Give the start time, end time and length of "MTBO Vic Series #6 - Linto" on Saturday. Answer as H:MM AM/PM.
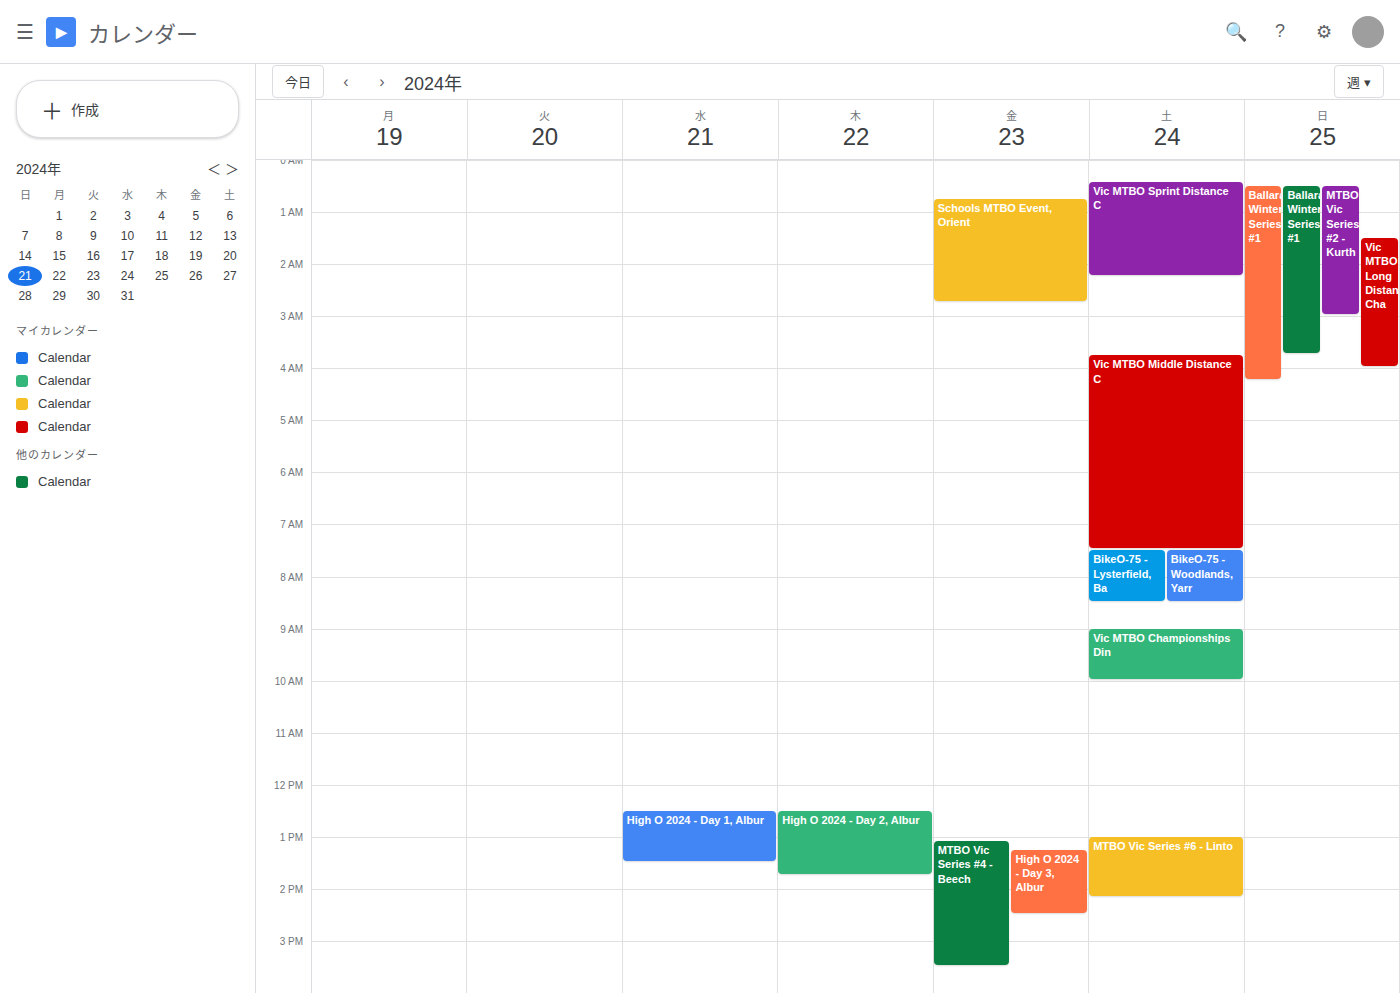
1:00 PM to 2:10 PM, 1 hour 10 minutes